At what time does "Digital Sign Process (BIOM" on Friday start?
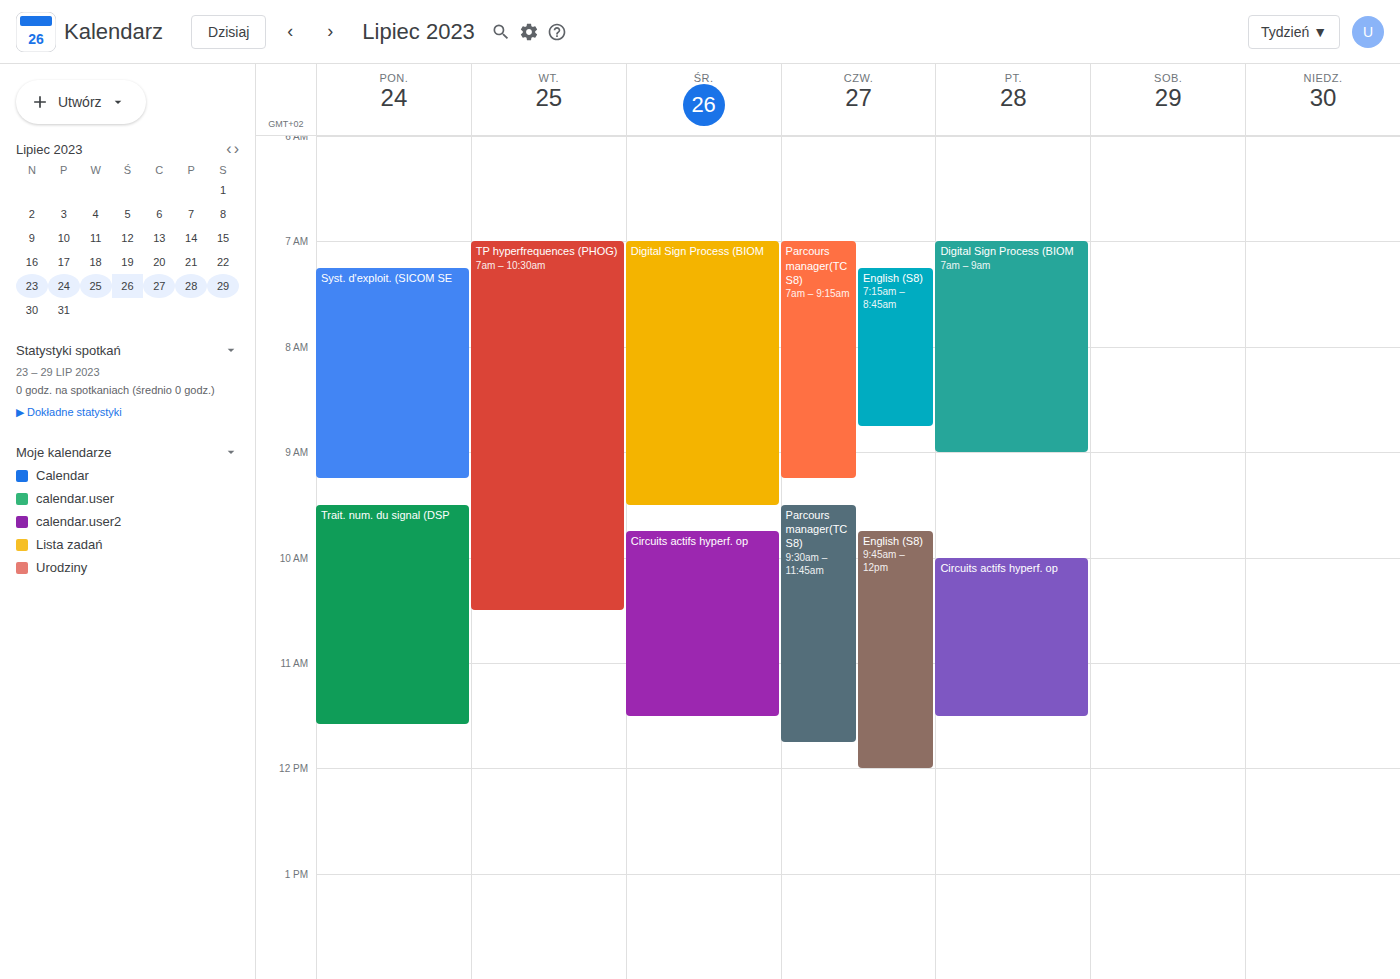
7:00 AM